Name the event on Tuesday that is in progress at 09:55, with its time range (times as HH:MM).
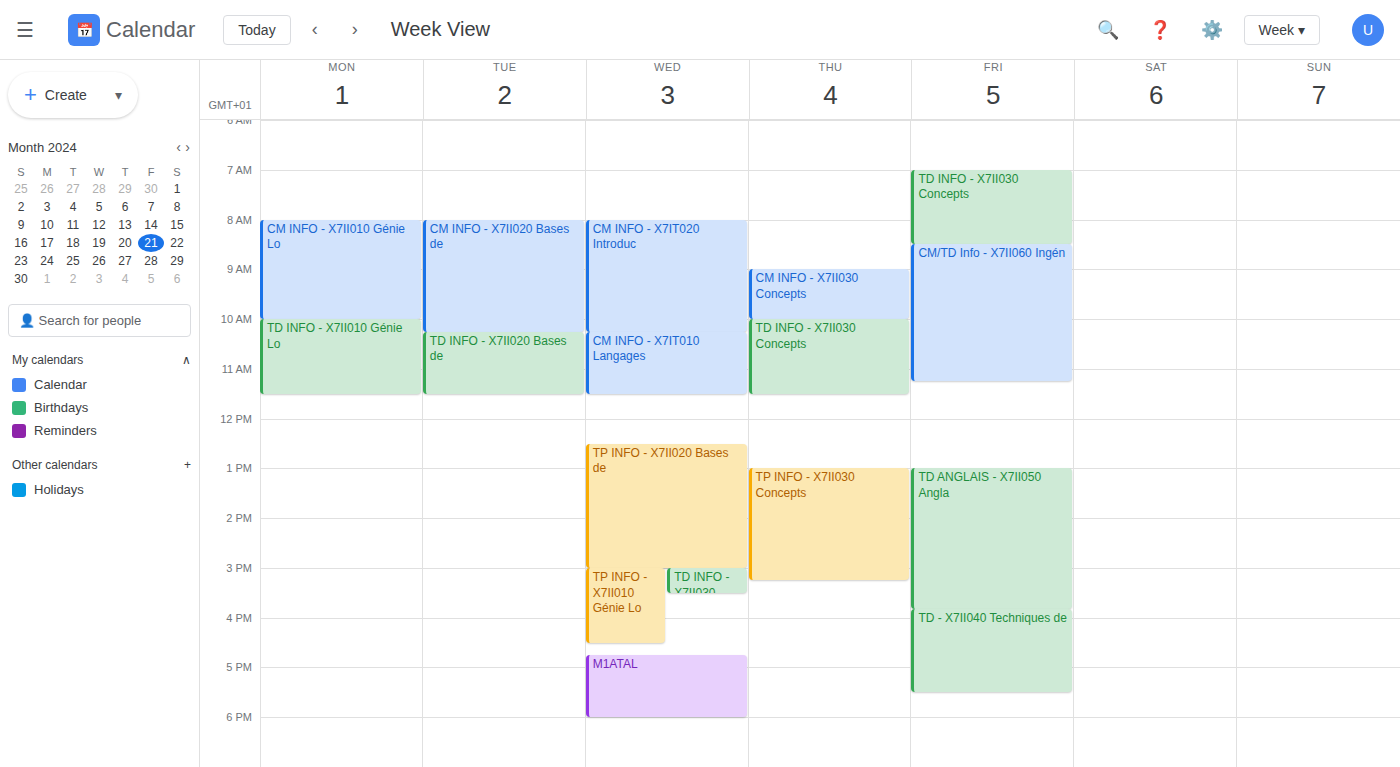
"CM INFO - X7II020 Bases de", 08:00 to 10:15